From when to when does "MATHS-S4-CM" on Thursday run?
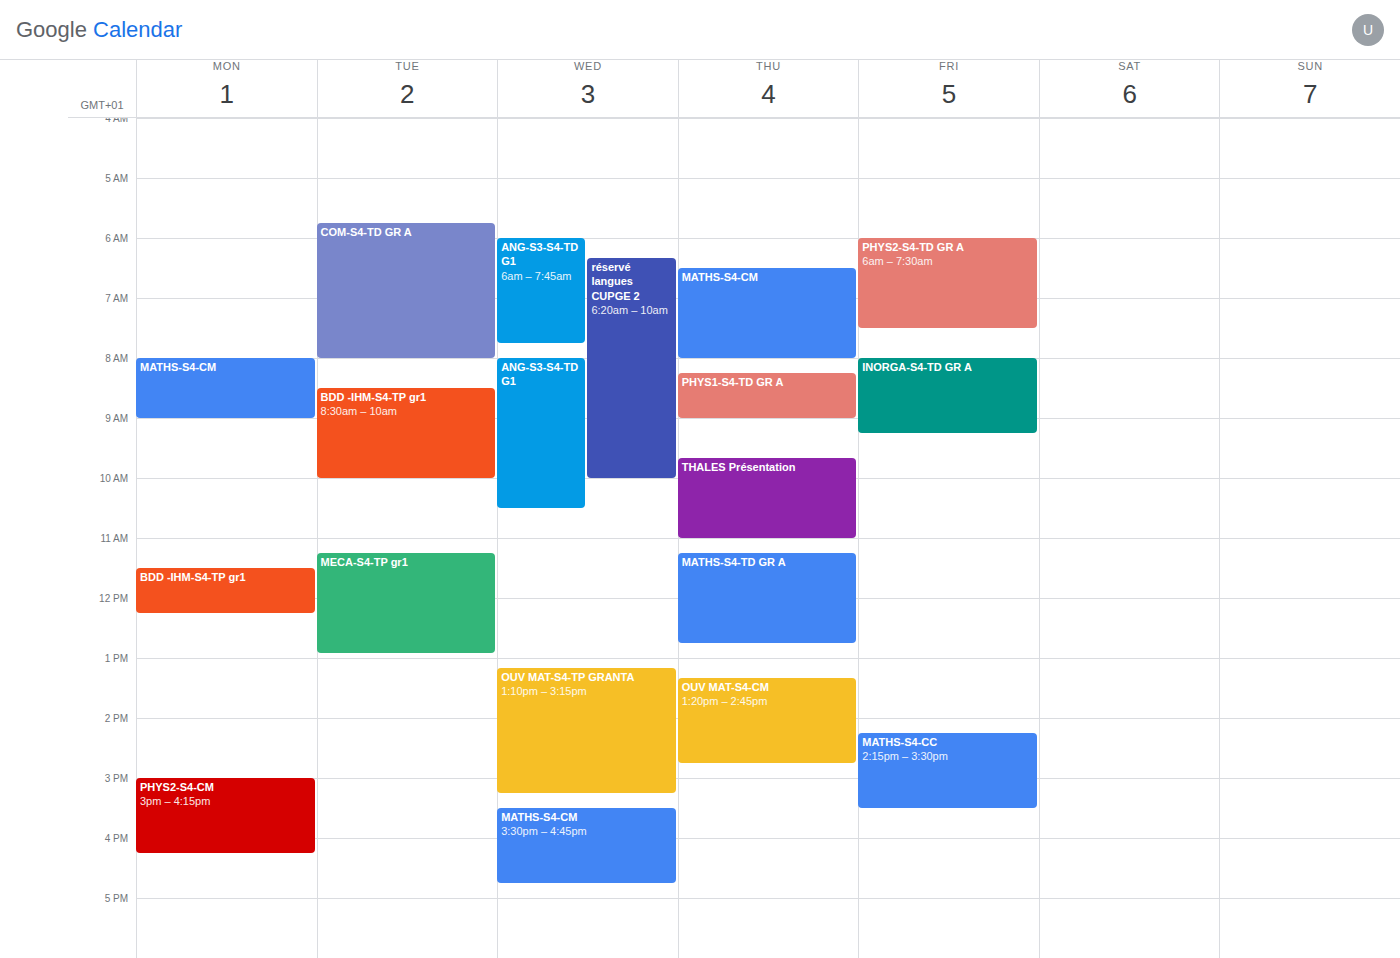
6:30 AM to 8:00 AM